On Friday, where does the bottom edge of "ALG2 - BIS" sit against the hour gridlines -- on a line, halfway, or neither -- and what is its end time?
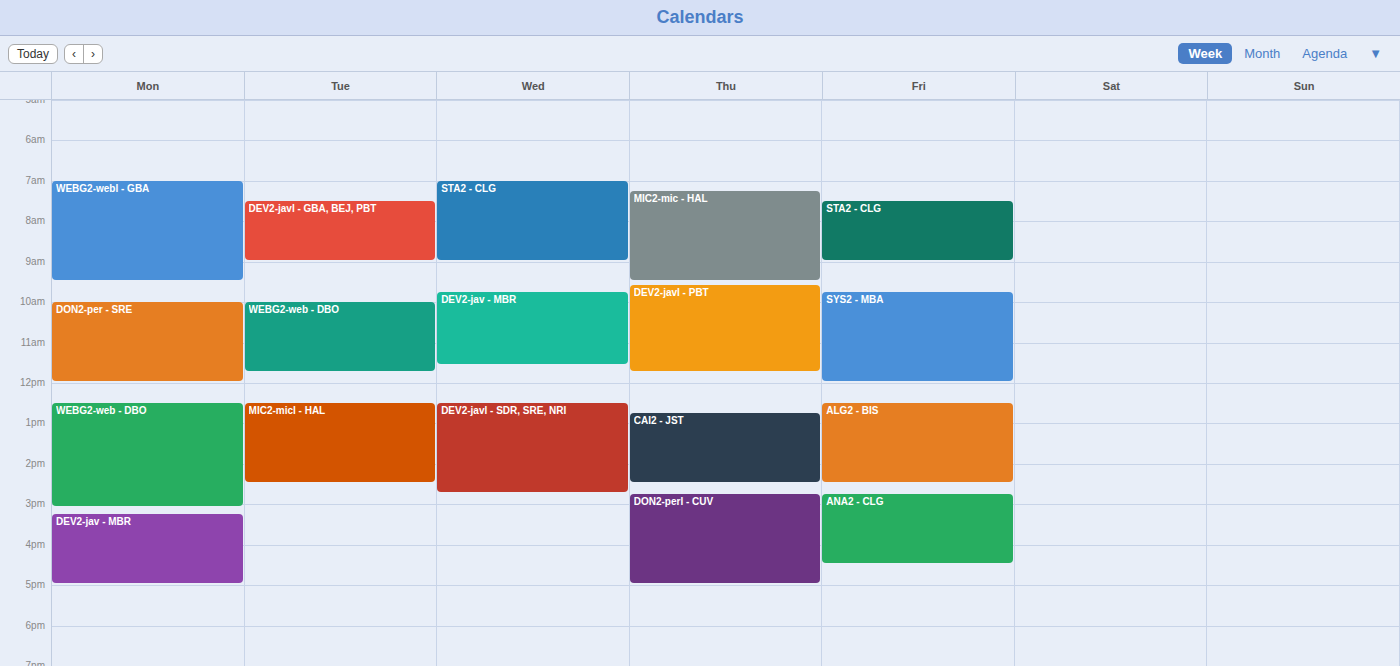
2:30 PM -- halfway between the 2 PM and 3 PM lines.